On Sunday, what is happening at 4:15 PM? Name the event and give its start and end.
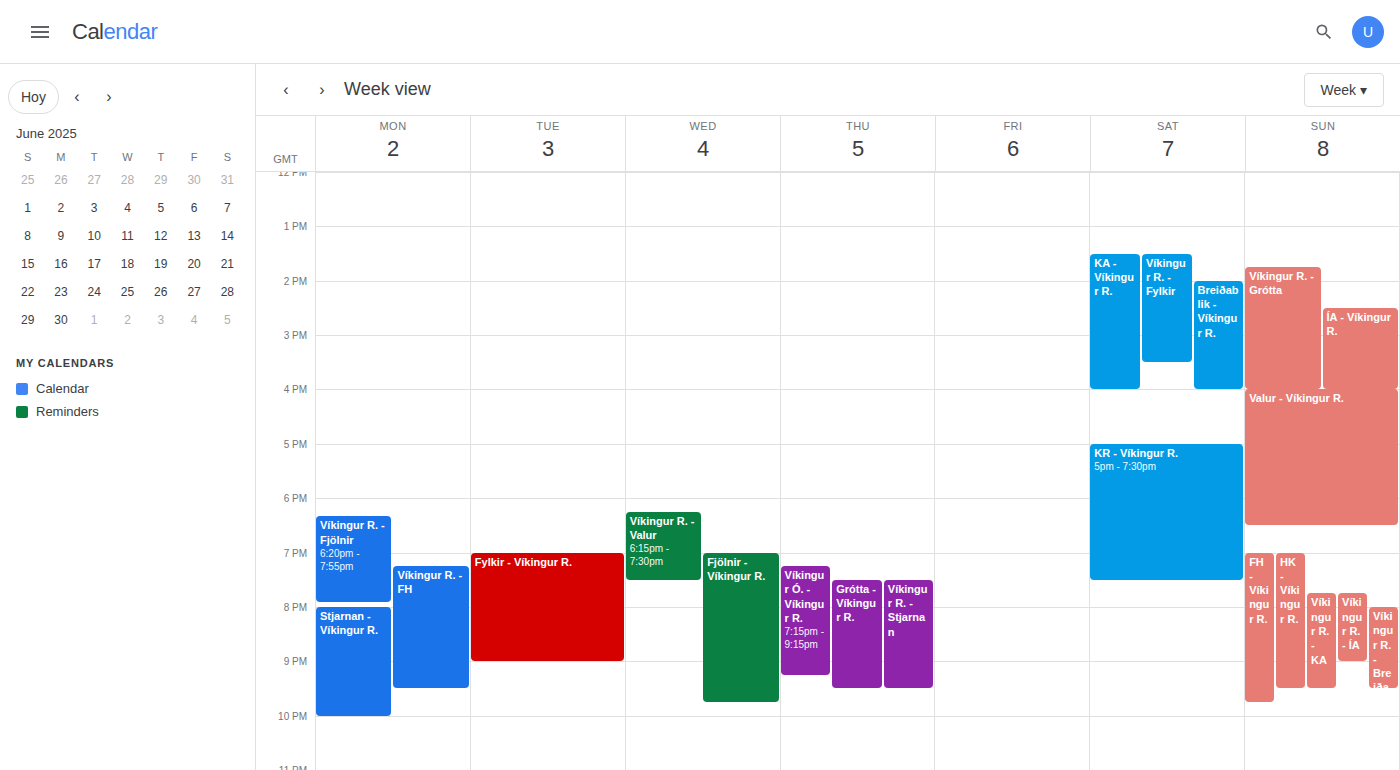
"Valur - Víkingur R.", 4:00 PM to 6:30 PM